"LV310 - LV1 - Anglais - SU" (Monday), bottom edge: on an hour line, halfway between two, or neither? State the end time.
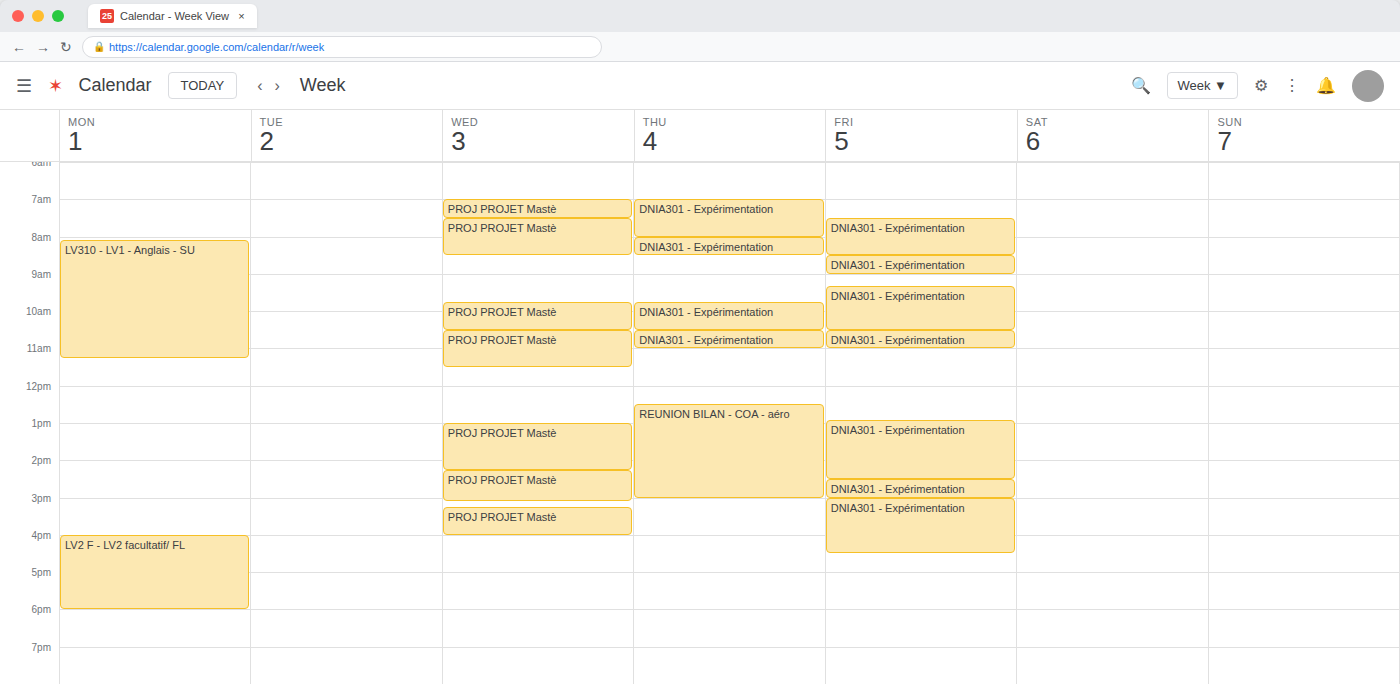
11:15 AM -- neither: a quarter of the way from the 11 AM line to the 12 PM line.